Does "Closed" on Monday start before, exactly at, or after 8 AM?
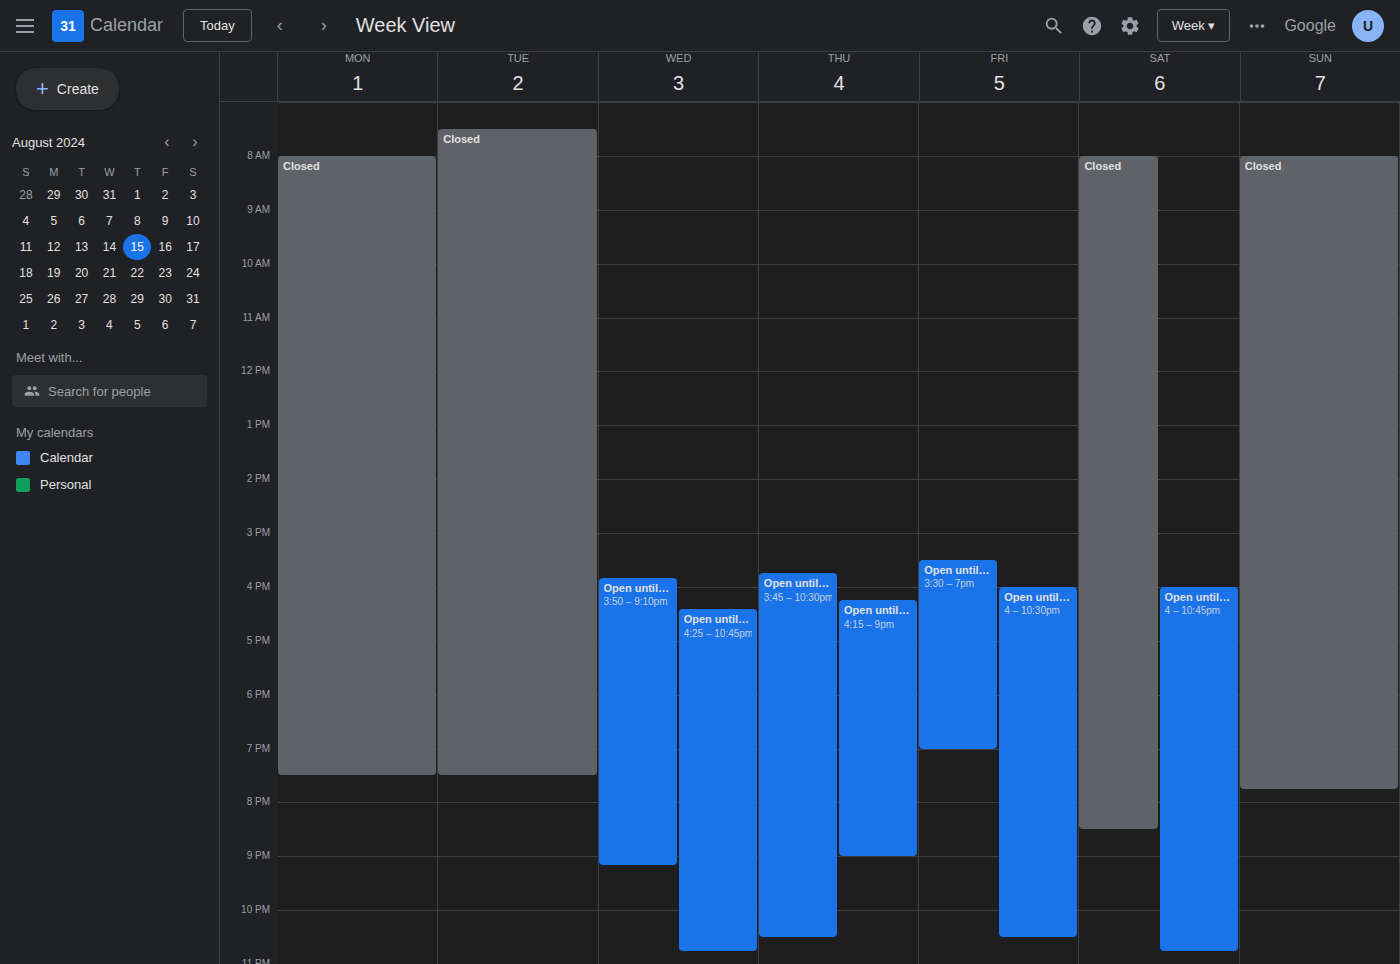
8:00 AM -- exactly at 8 AM, on the 8 AM line.